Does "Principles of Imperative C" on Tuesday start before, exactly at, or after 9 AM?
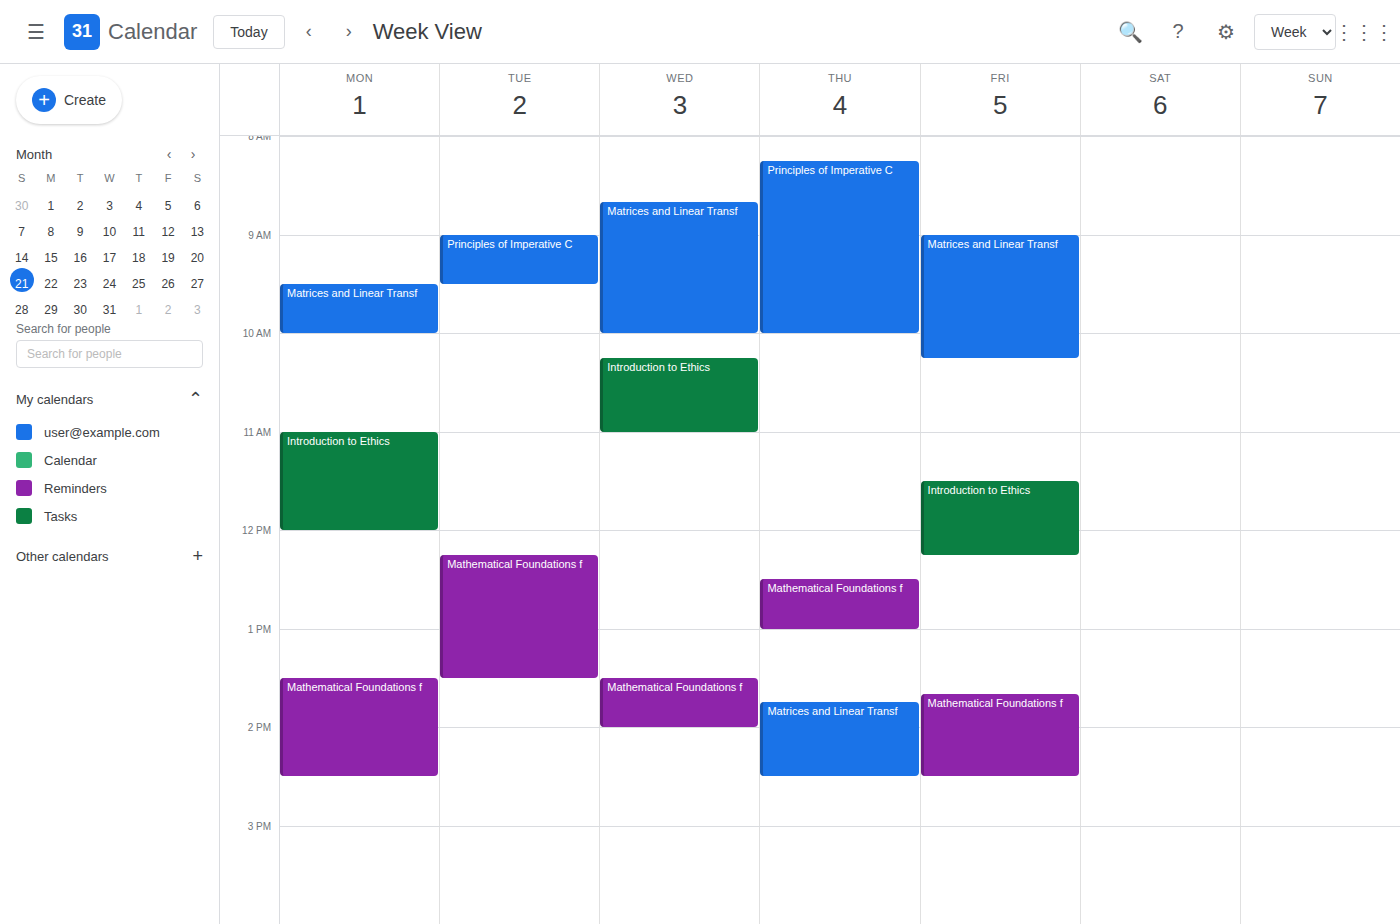
9:00 AM -- exactly at 9 AM, on the 9 AM line.